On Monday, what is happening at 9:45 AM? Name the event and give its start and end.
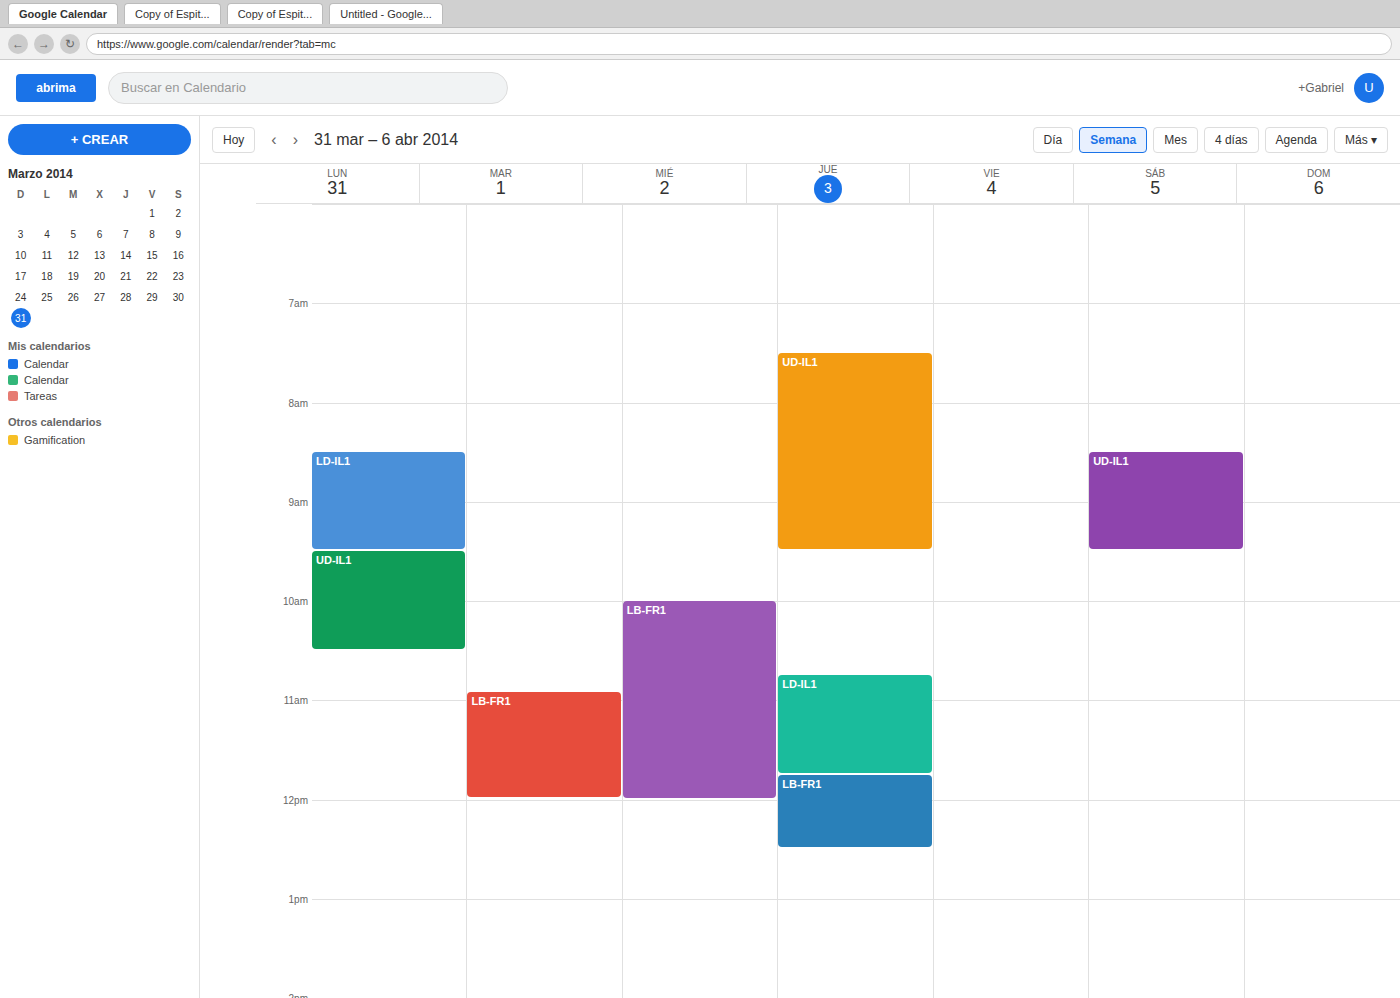
"UD-IL1", 9:30 AM to 10:30 AM